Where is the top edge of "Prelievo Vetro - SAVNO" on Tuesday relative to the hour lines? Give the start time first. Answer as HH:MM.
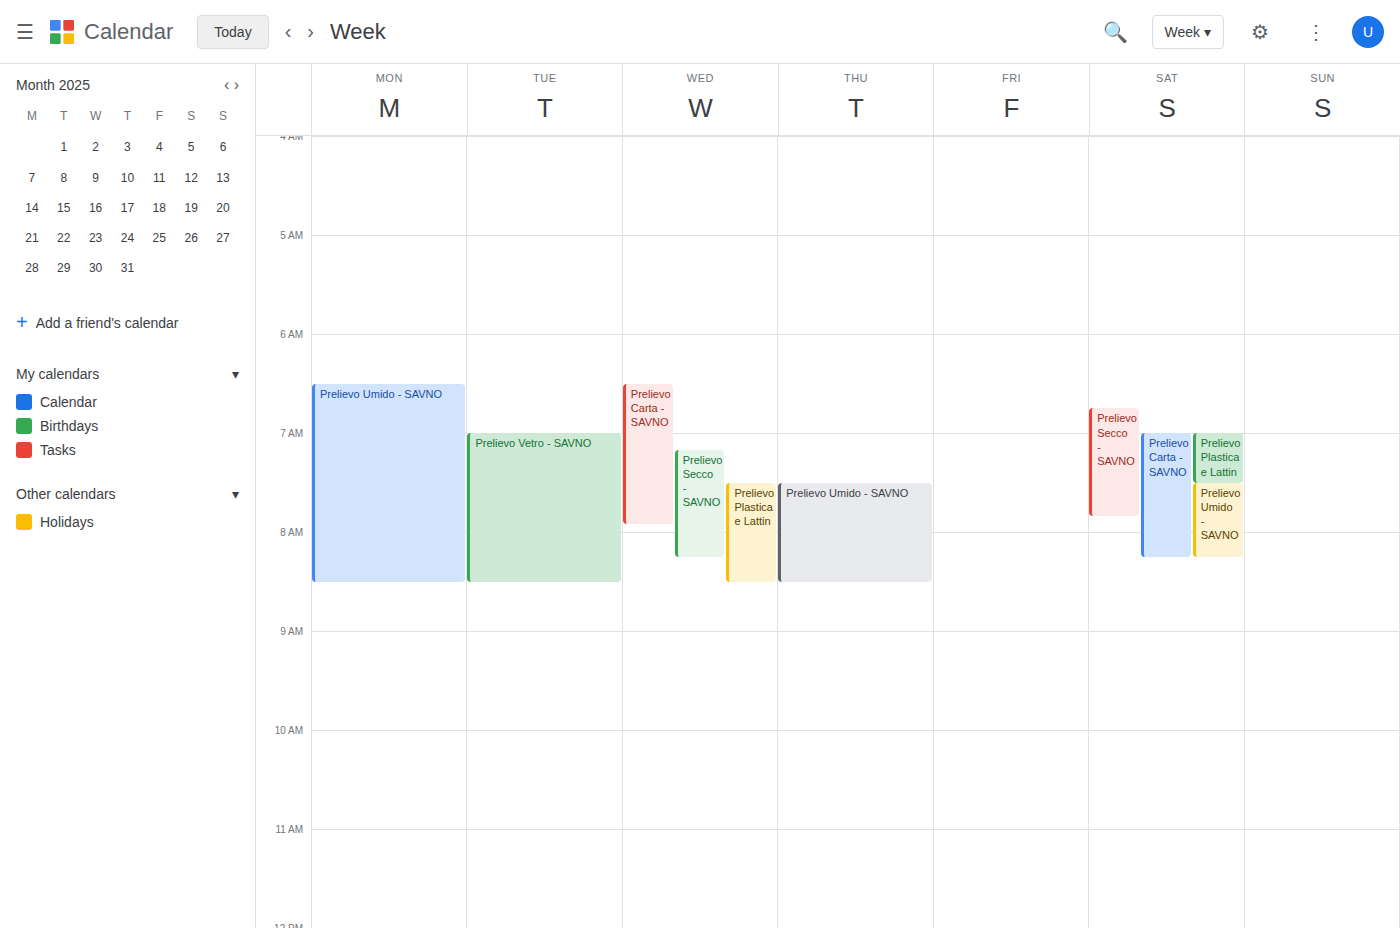
07:00 -- exactly on the 07:00 line.